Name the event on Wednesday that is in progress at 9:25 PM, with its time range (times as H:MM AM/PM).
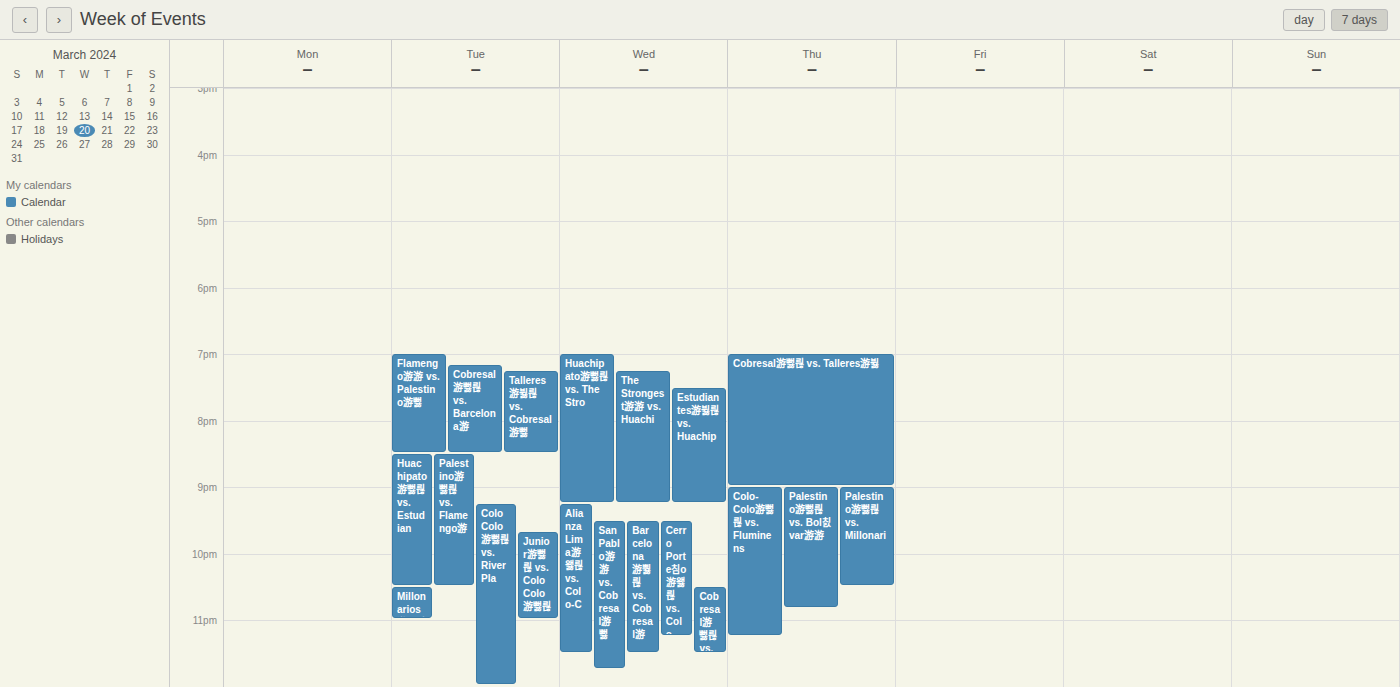
"Alianza Lima游왫릖 vs. Colo-C", 9:15 PM to 11:30 PM